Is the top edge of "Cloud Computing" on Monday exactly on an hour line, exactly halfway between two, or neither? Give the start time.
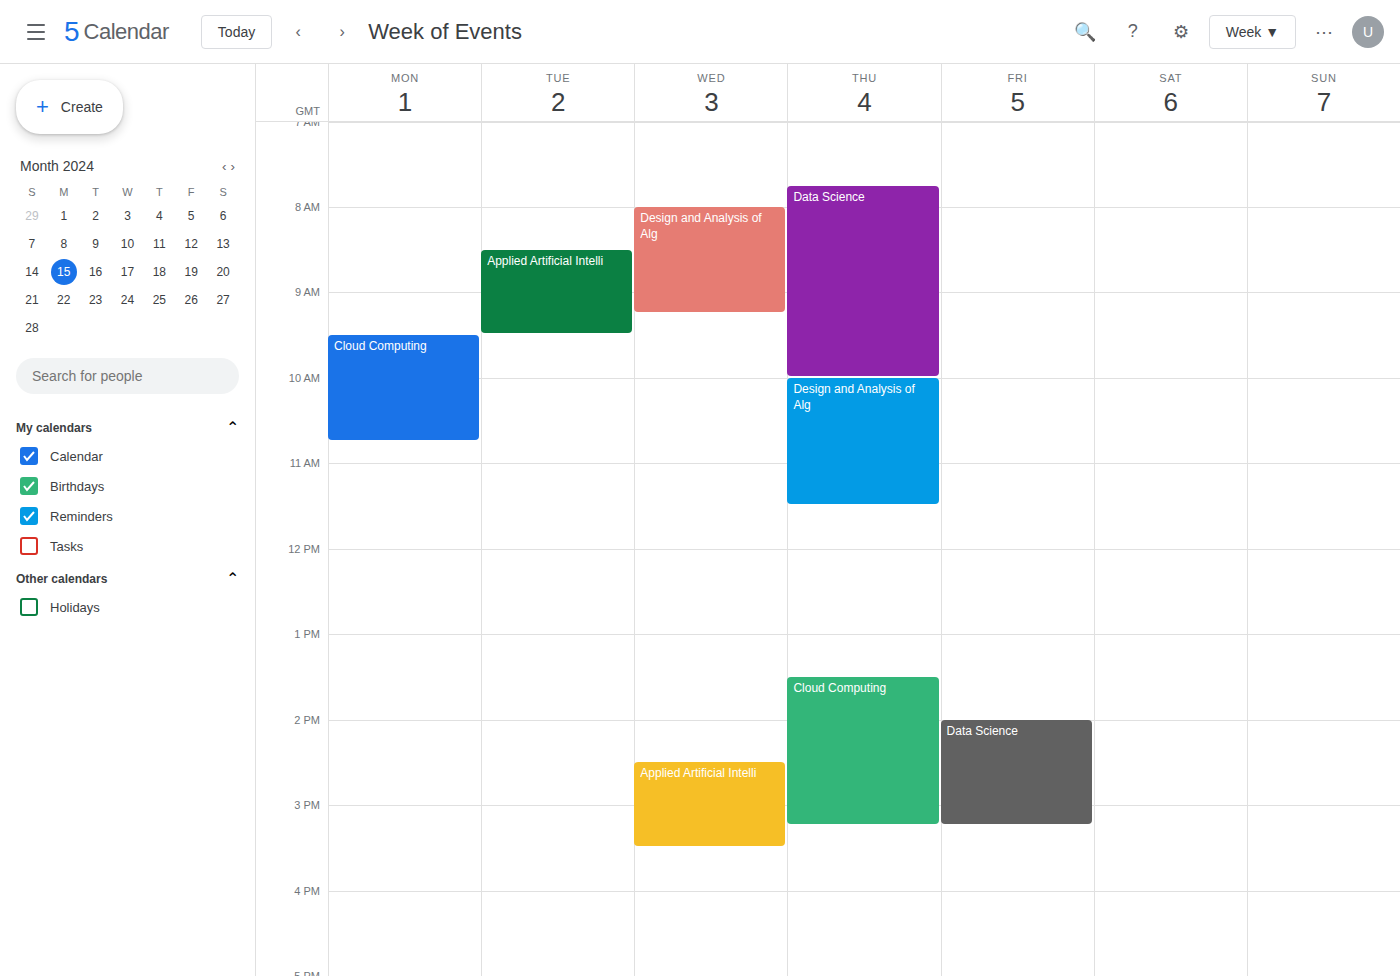
09:30 -- halfway between the 09:00 and 10:00 lines.